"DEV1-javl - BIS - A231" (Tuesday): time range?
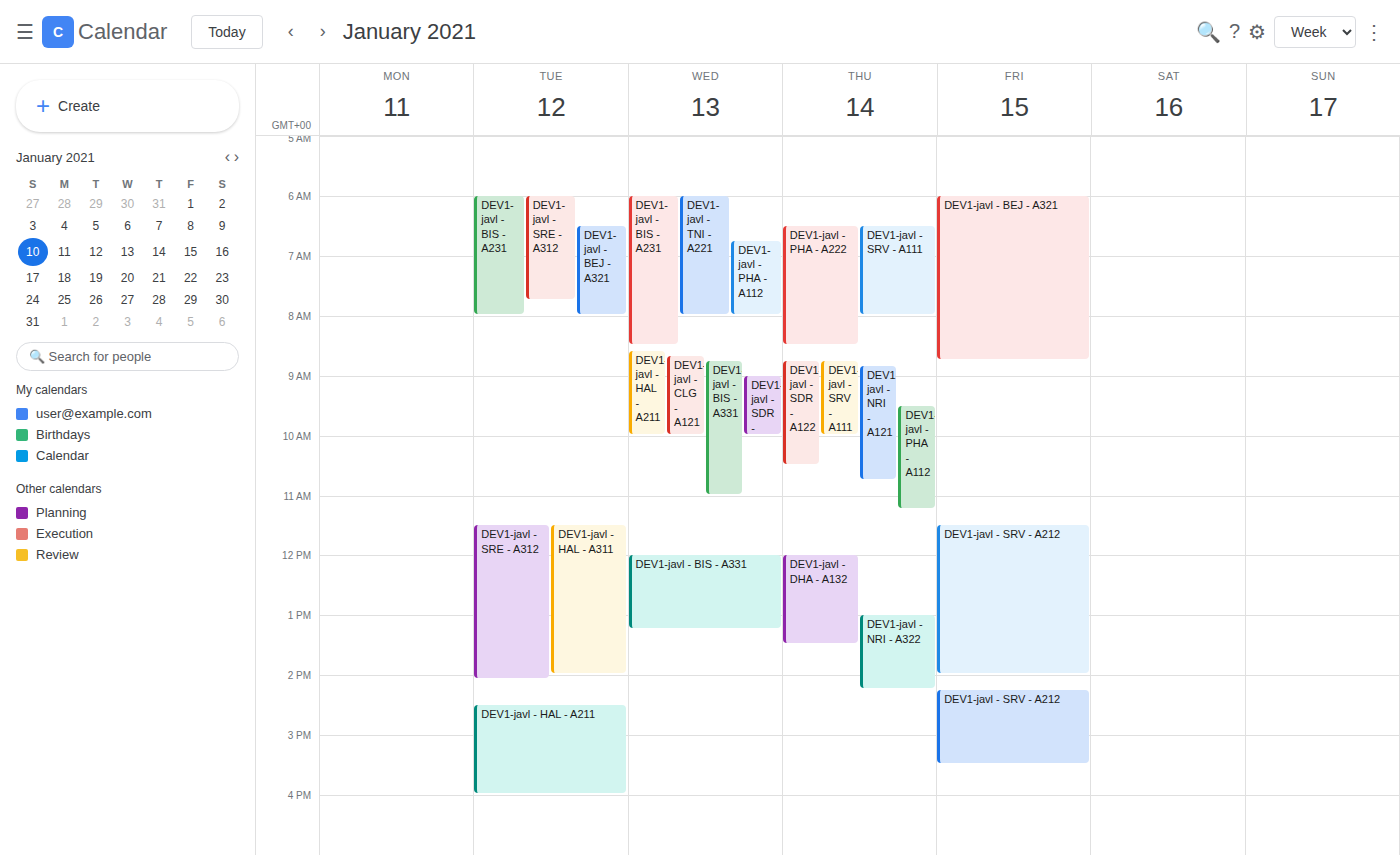
6:00 AM to 8:00 AM